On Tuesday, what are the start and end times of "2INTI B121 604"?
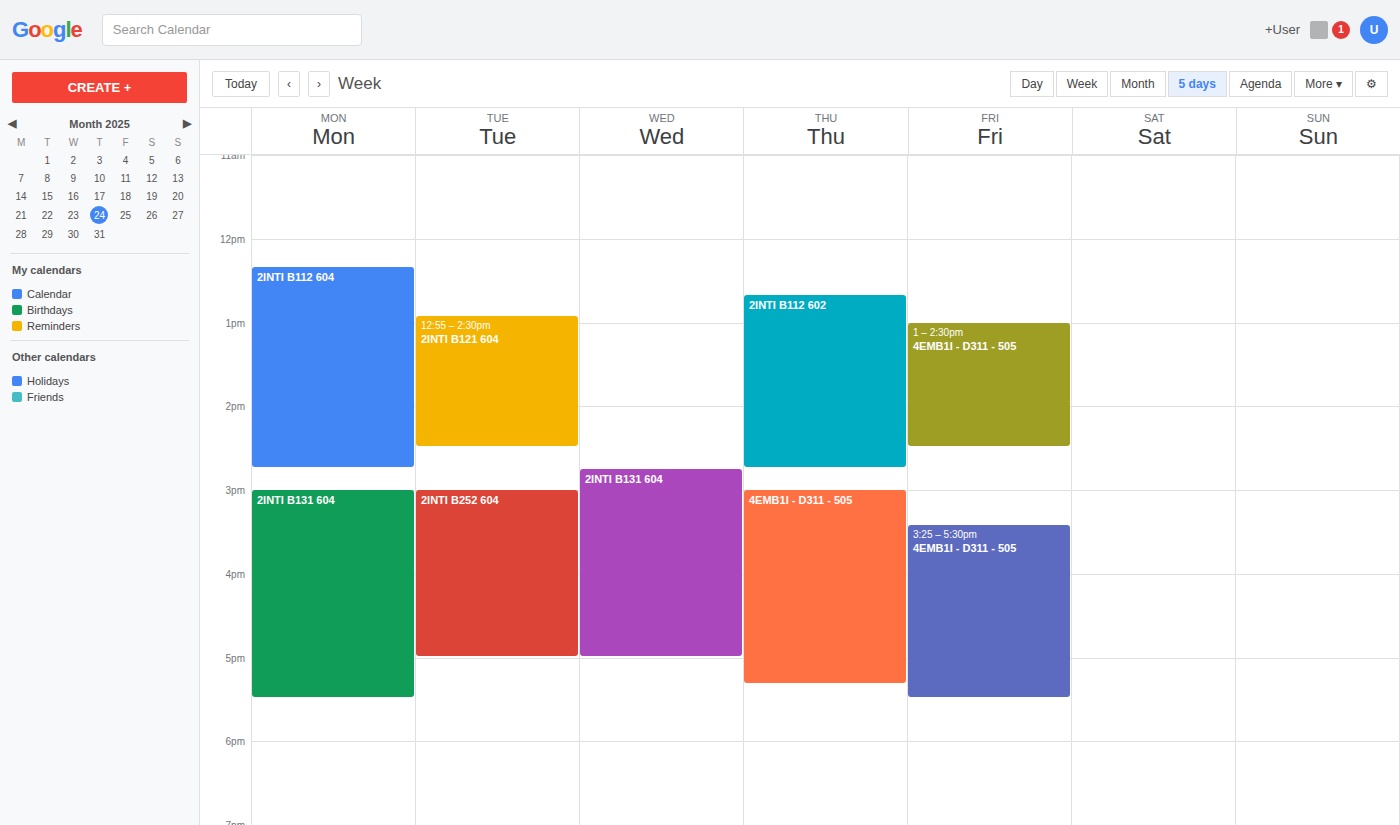
12:55 PM to 2:30 PM